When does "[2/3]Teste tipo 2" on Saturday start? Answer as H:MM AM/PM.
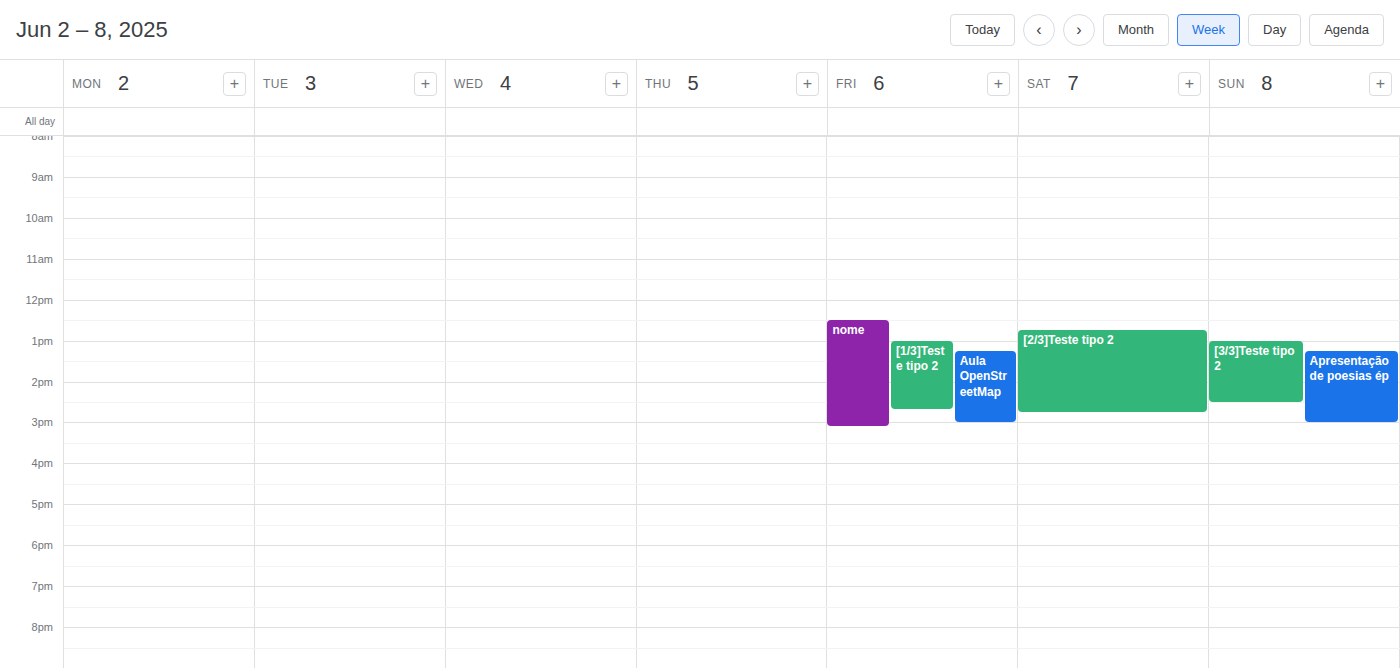
12:45 PM